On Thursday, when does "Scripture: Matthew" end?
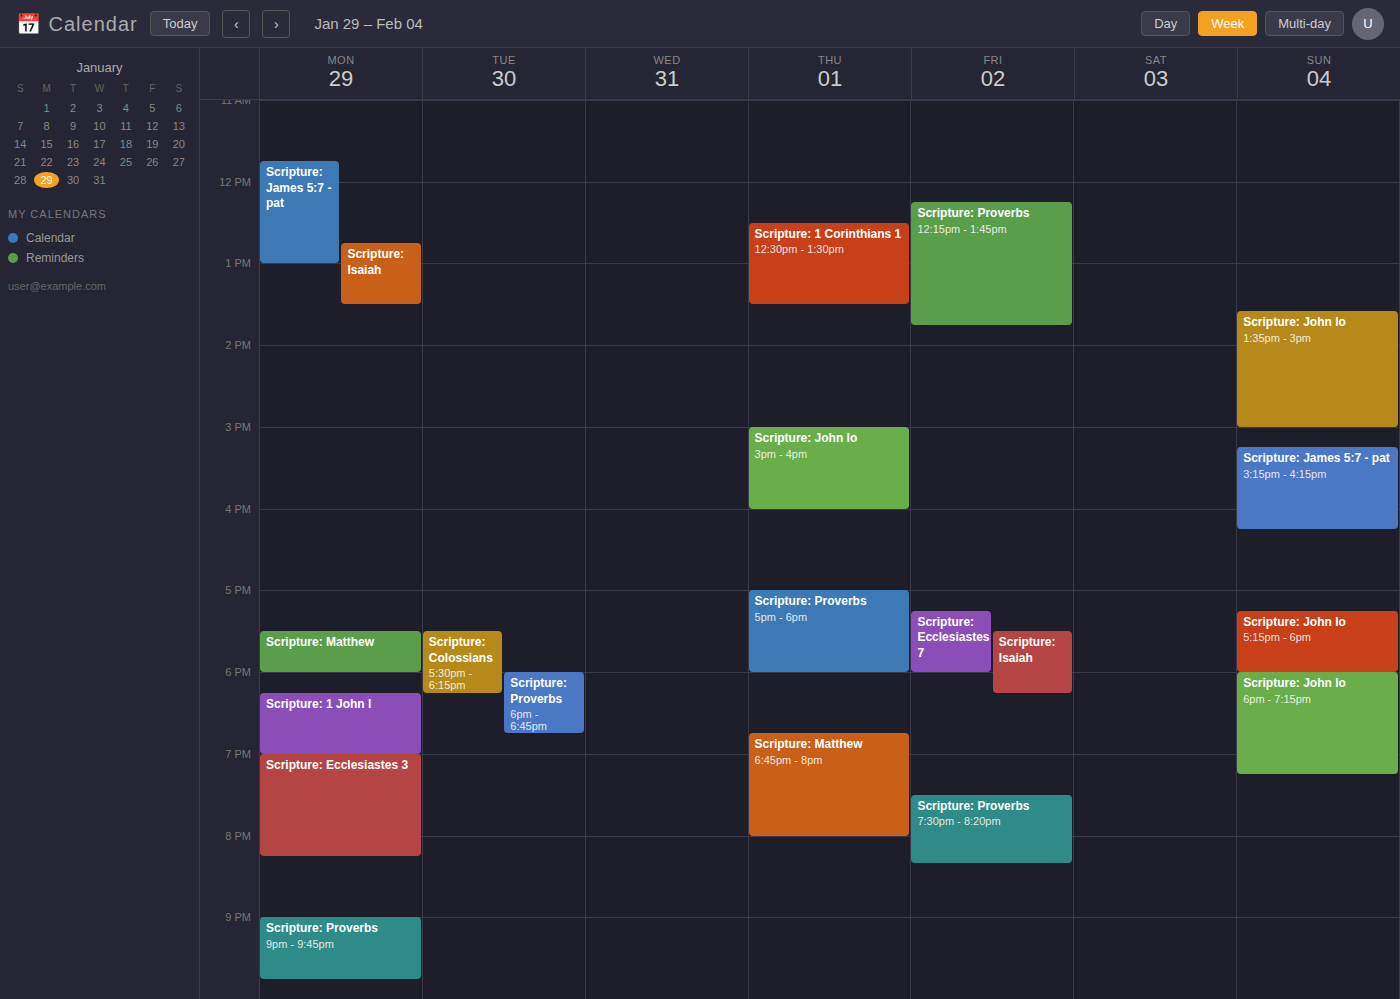
8:00 PM